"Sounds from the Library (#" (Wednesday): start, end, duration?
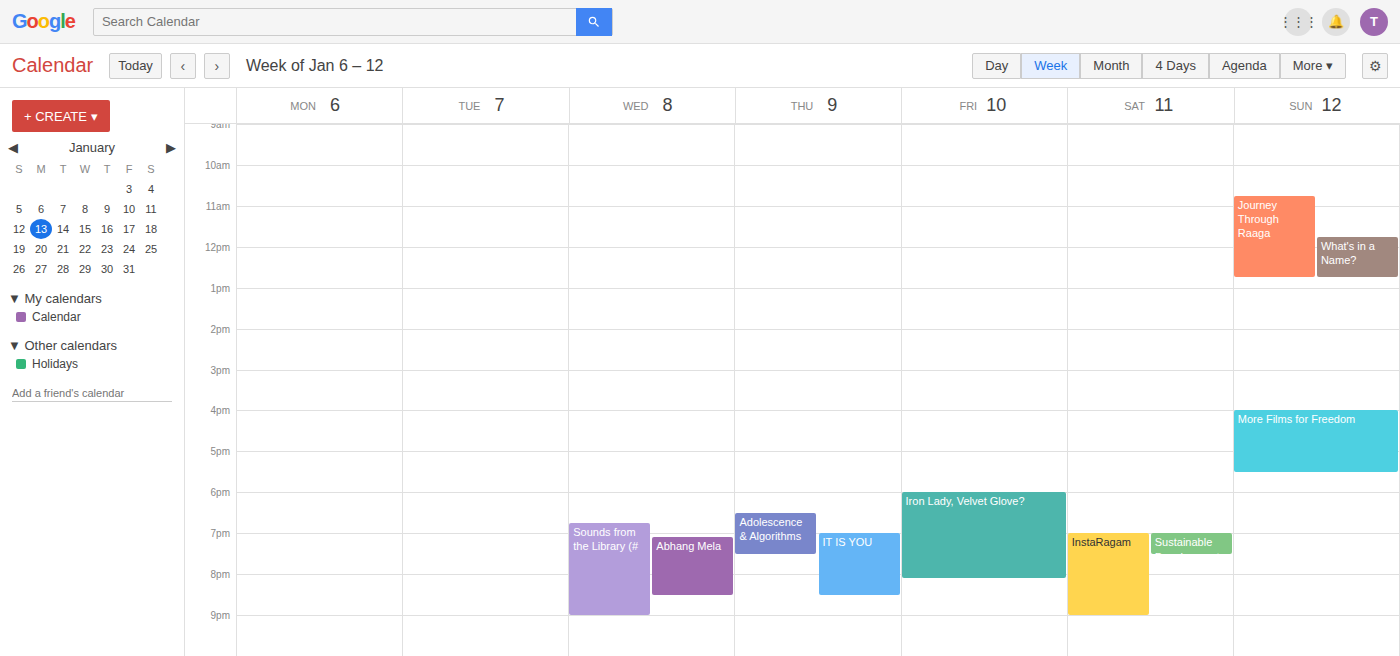
6:45 PM to 9:00 PM, 2 hours 15 minutes